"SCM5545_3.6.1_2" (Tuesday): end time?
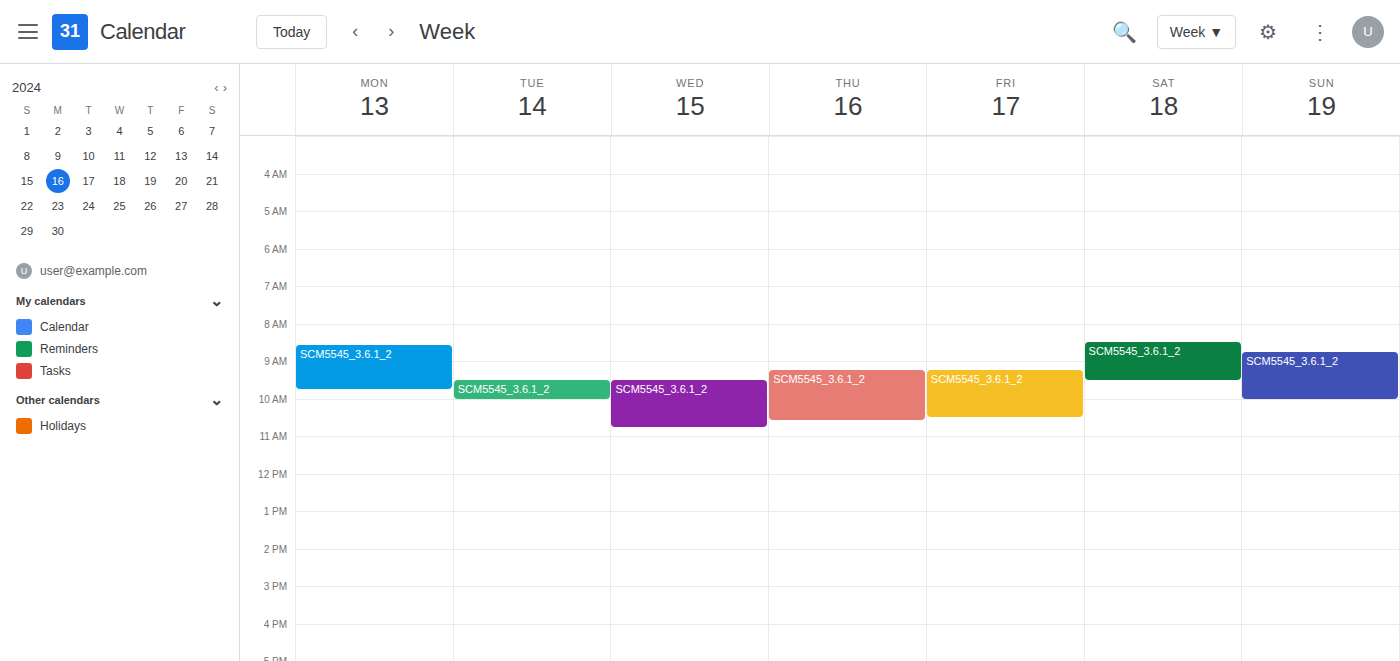
10:00